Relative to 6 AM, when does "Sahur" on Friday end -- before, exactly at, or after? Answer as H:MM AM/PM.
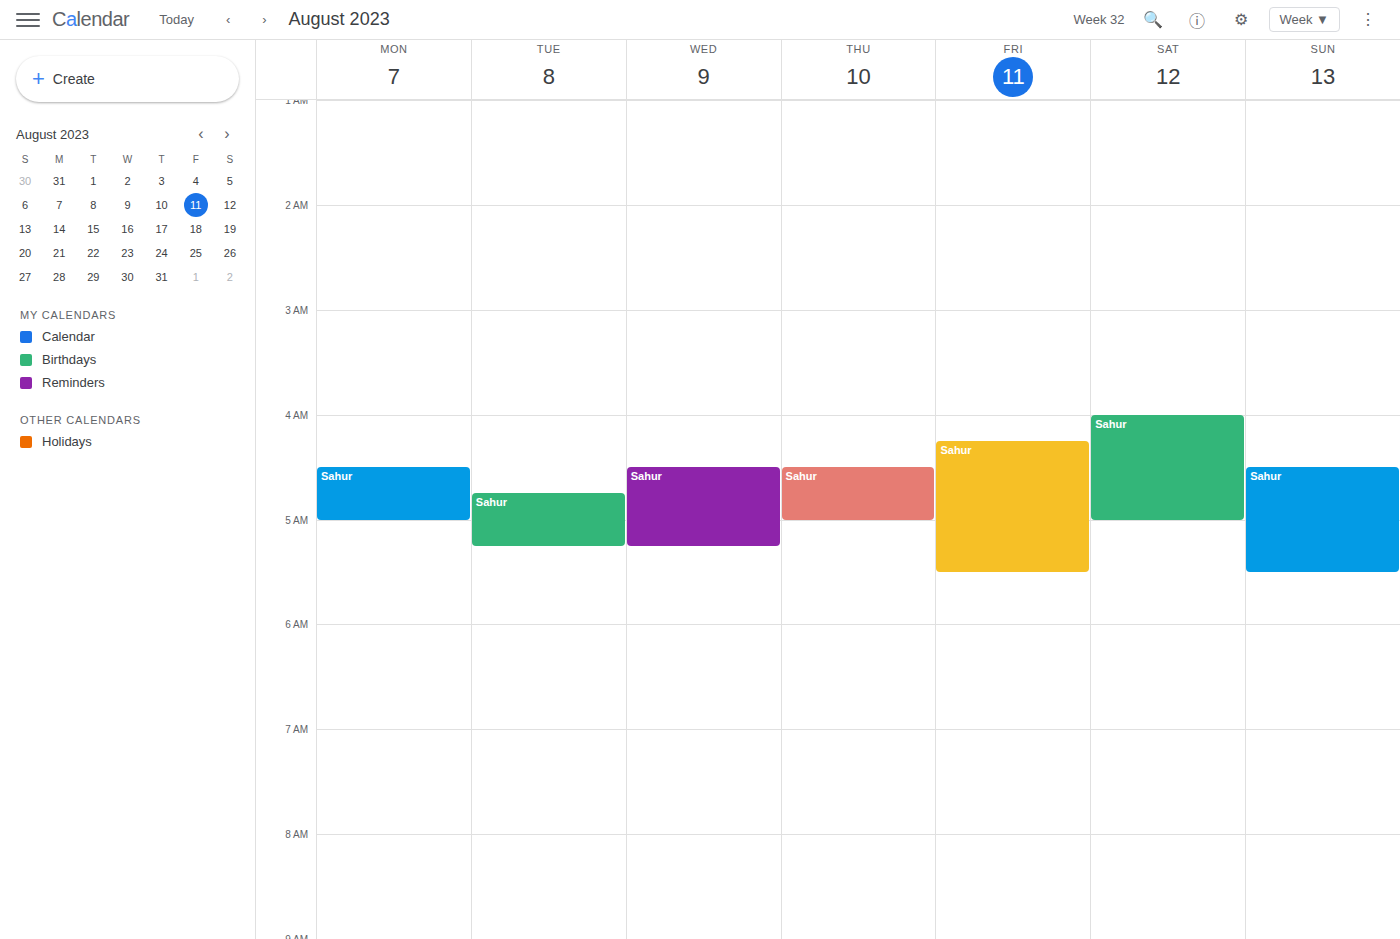
5:30 AM -- before 6 AM, 30 minutes above the 6 AM line.